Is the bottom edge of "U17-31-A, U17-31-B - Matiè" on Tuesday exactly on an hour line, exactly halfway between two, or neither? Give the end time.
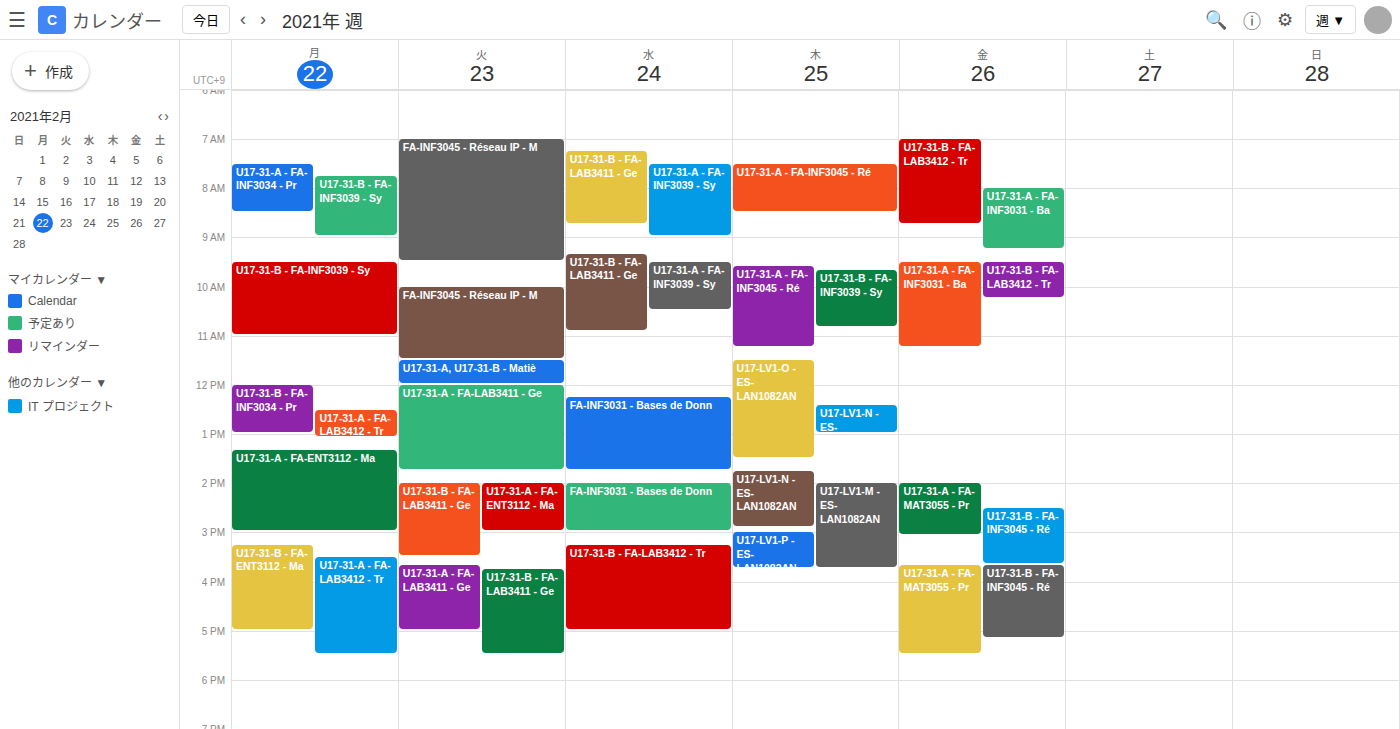
12:00 PM -- exactly on the 12 PM line.